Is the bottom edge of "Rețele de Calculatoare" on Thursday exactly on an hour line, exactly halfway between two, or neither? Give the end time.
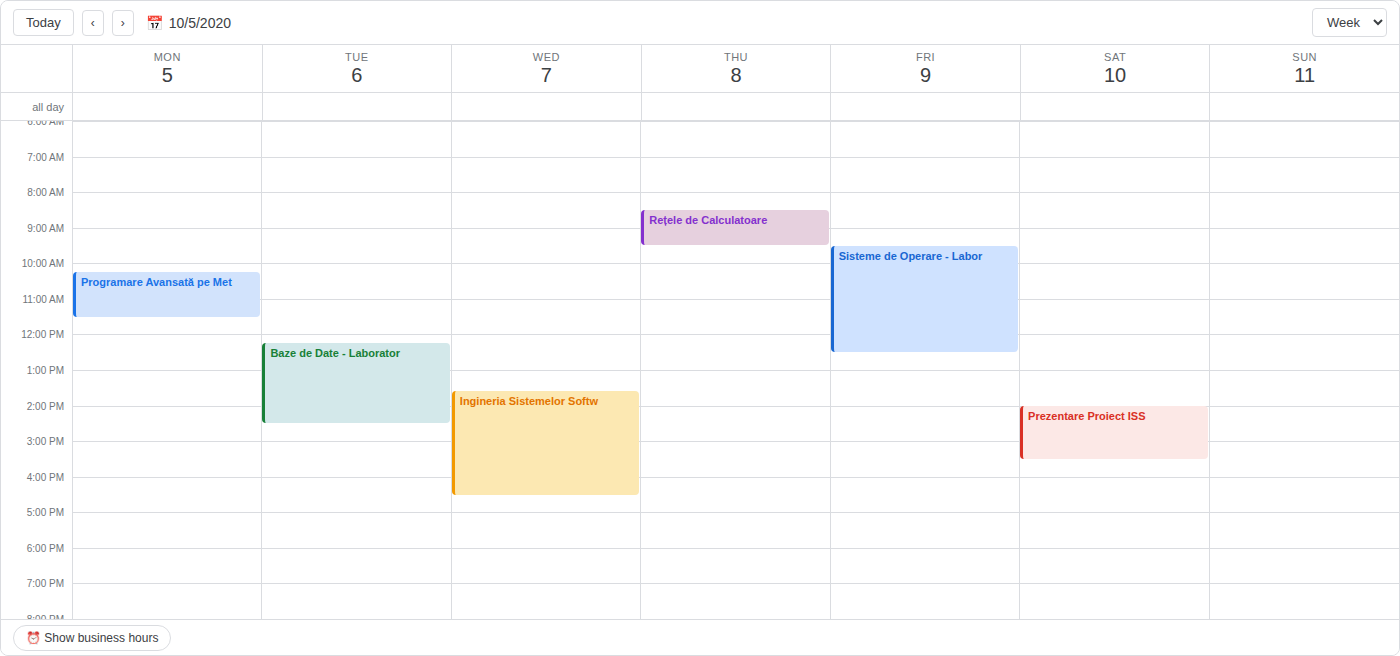
09:30 -- halfway between the 09:00 and 10:00 lines.